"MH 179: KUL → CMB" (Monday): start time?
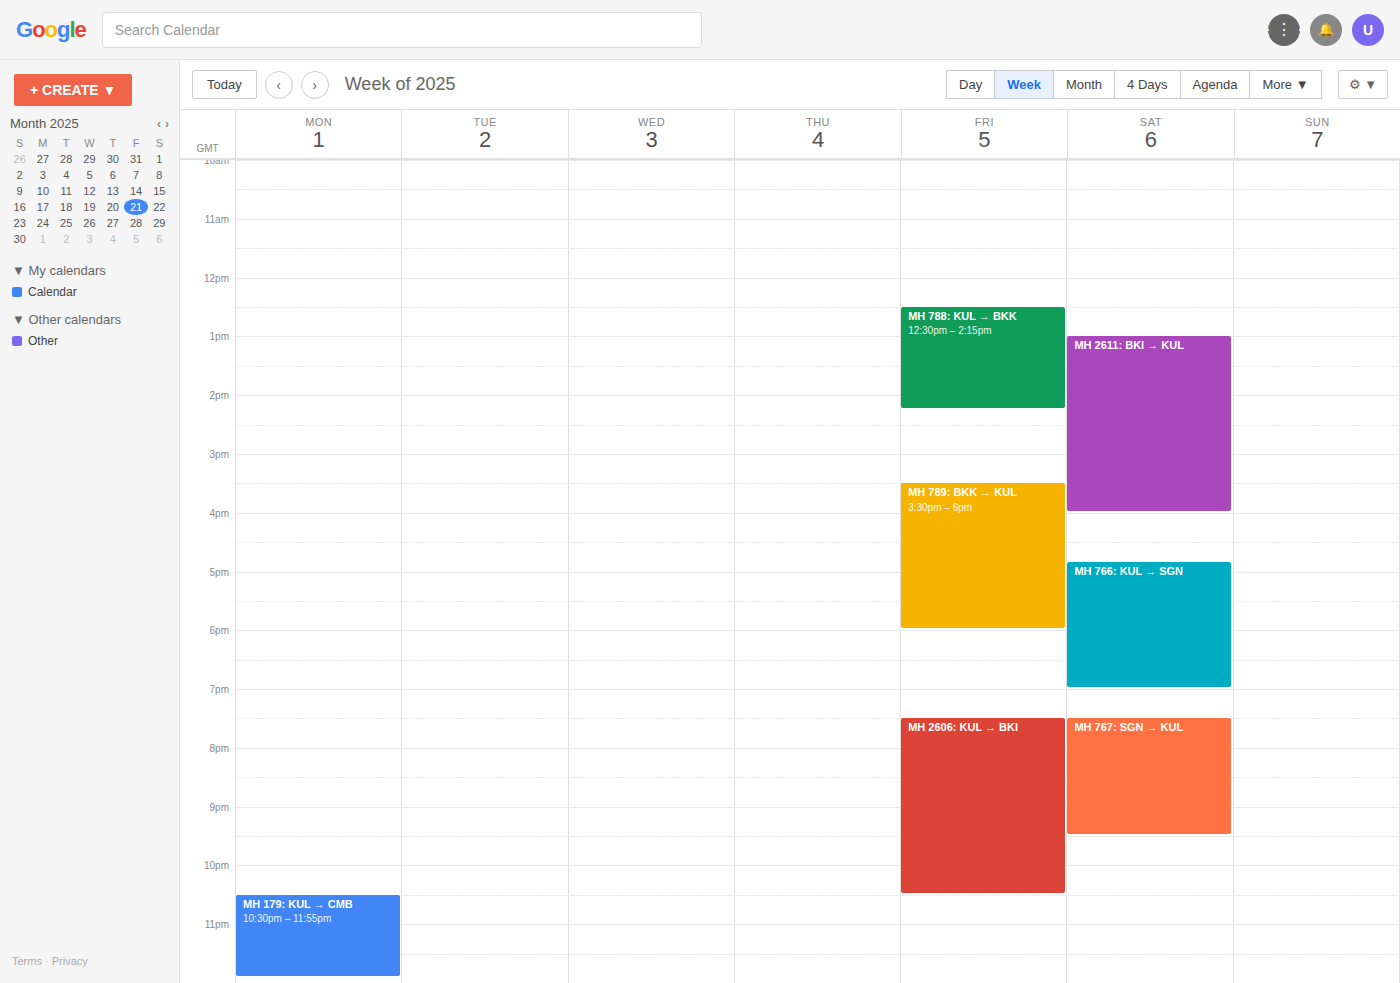
10:30 PM